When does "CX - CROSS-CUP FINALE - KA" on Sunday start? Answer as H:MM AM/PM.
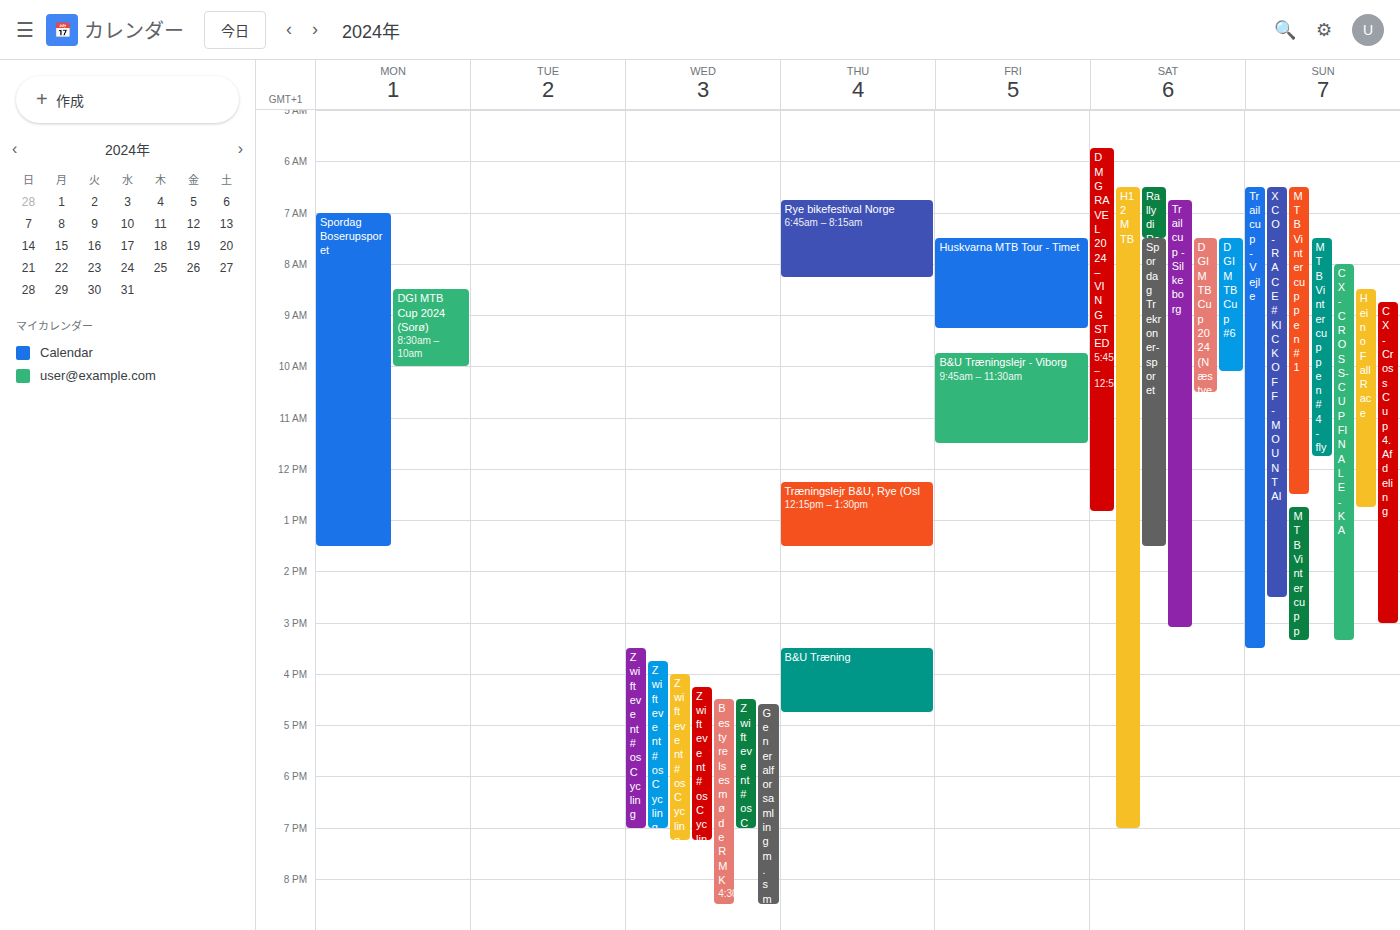
8:00 AM